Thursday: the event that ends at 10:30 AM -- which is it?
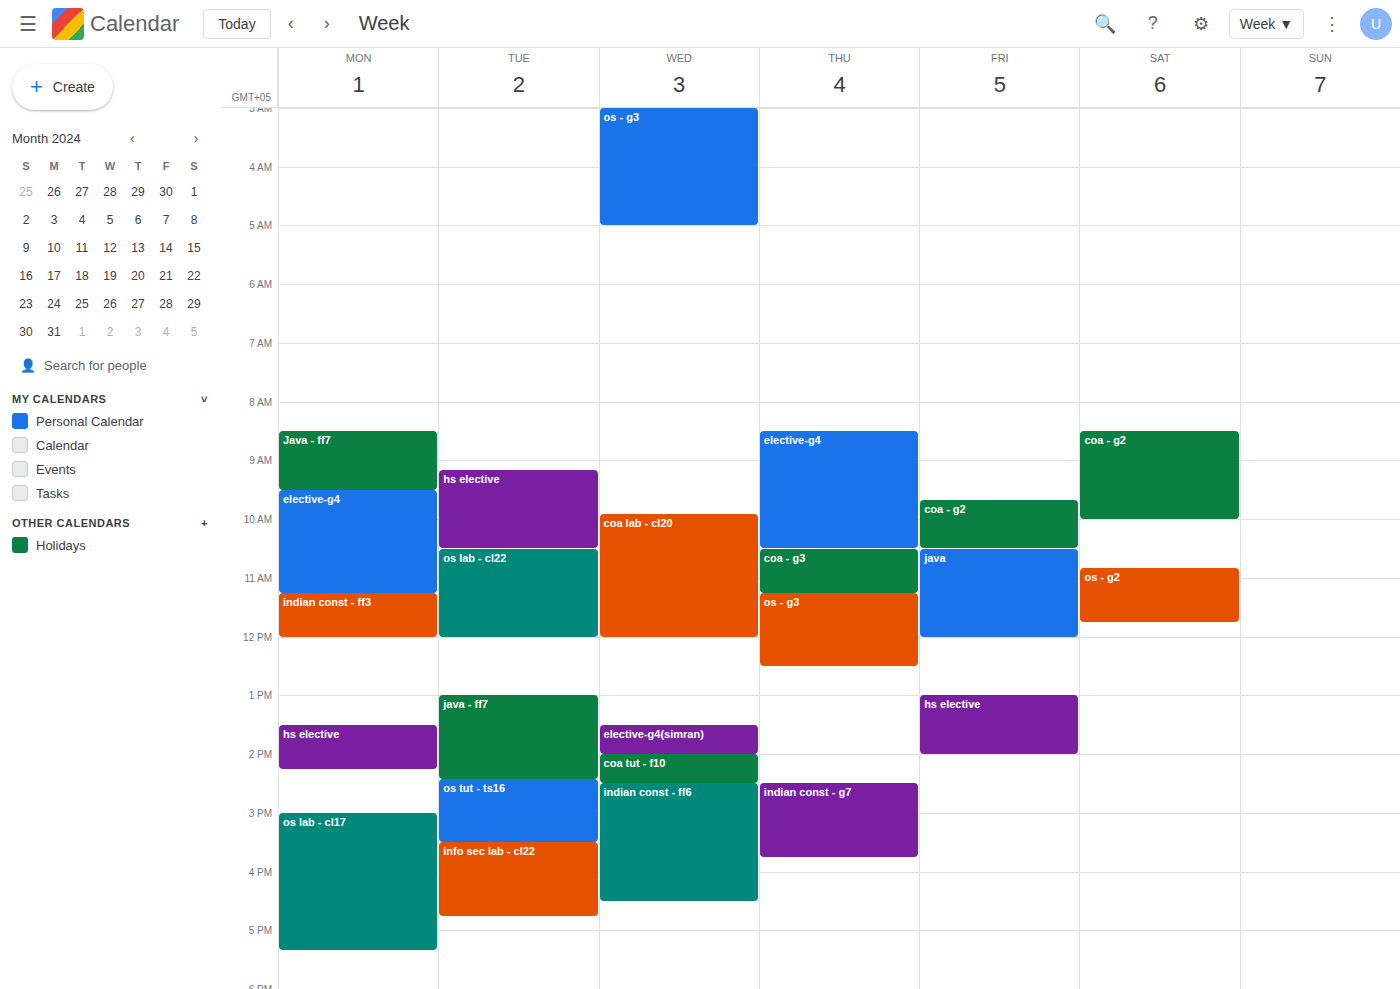
"elective-g4"